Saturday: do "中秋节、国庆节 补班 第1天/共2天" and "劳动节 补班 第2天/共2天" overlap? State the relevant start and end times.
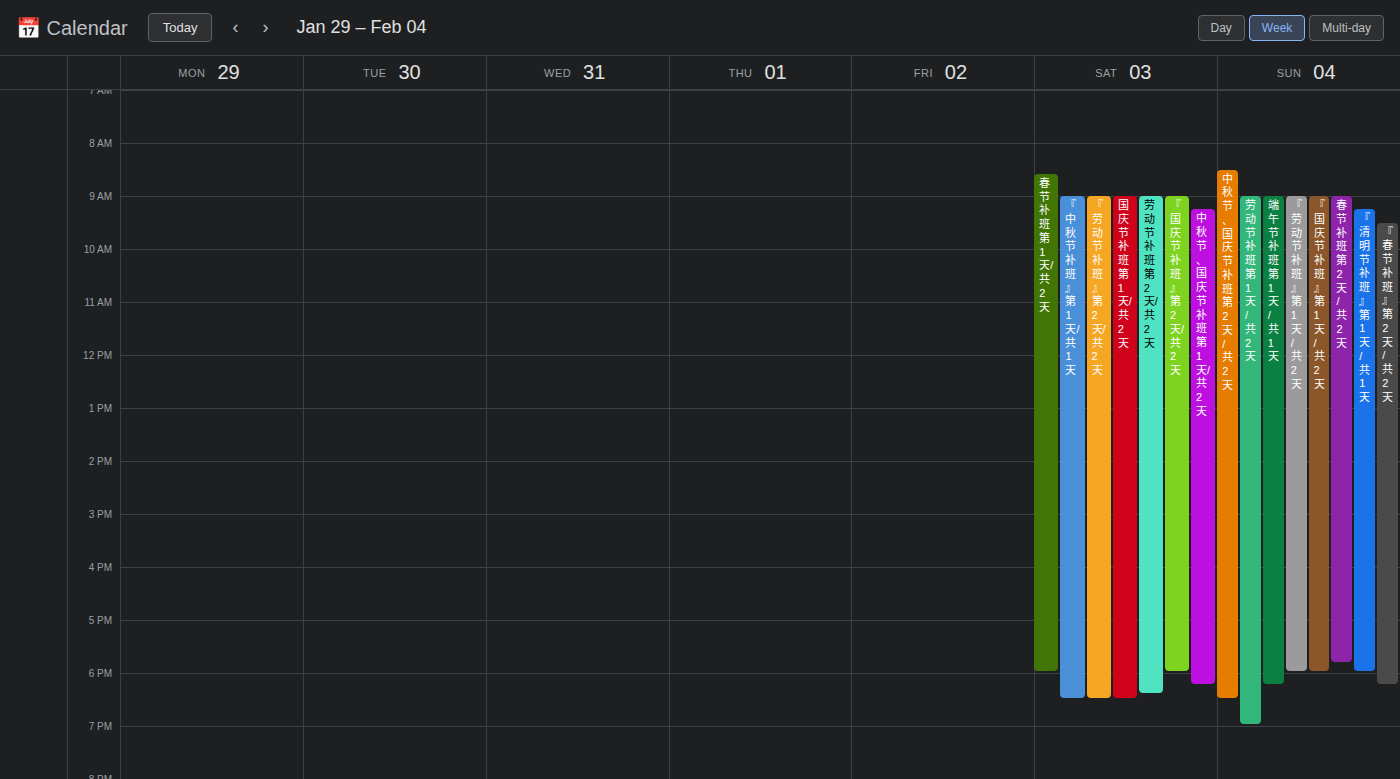
"中秋节、国庆节 补班 第1天/共2天" runs 9:15 AM to 6:15 PM, inside "劳动节 补班 第2天/共2天" -- they overlap.